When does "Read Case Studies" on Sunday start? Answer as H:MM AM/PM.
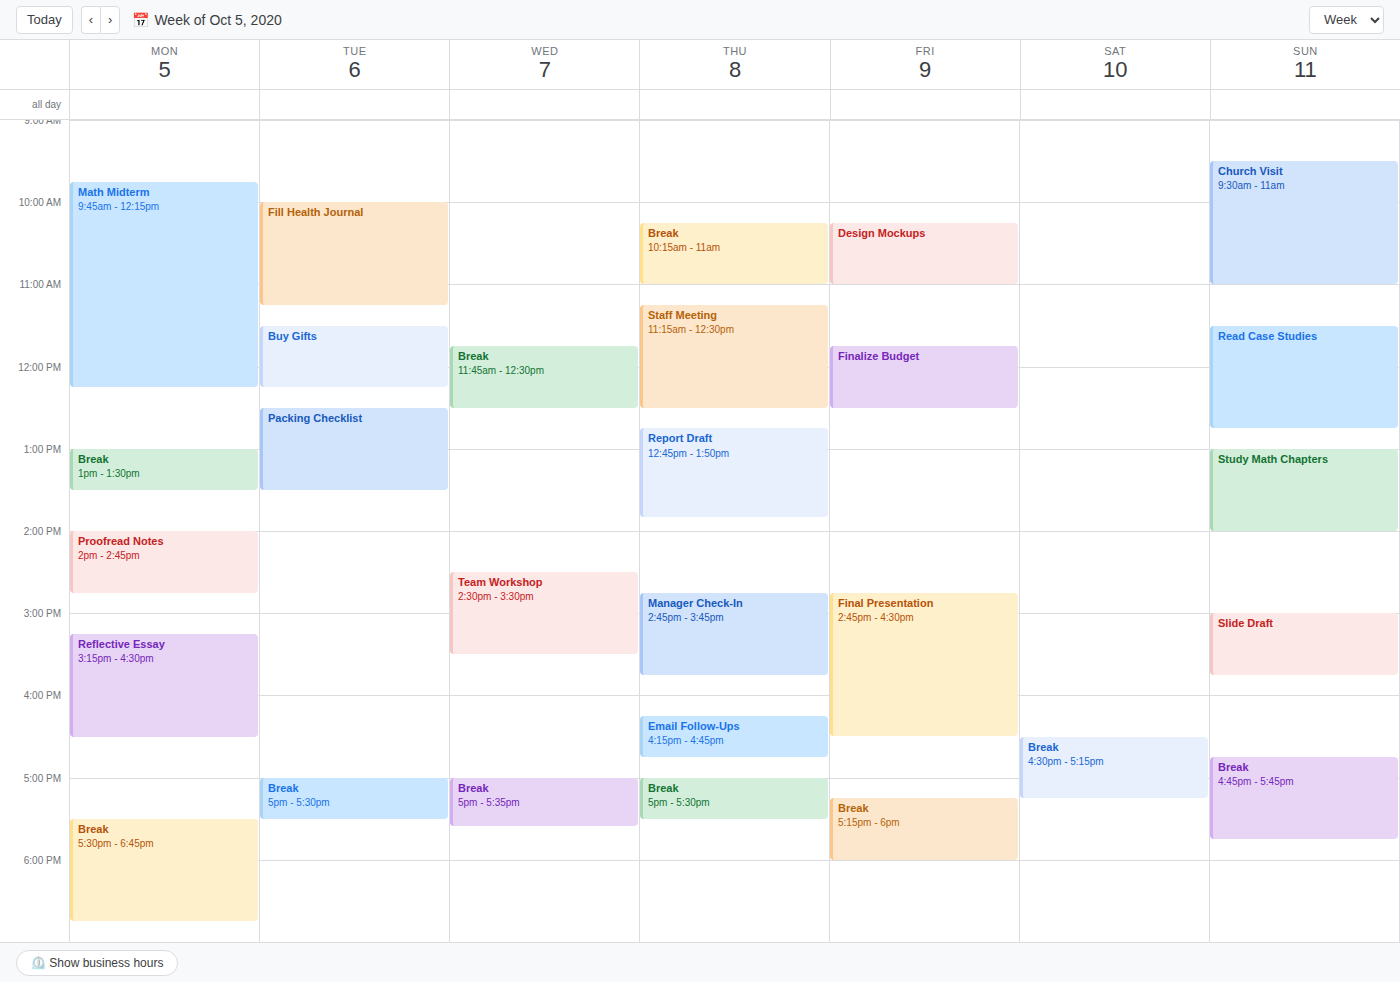
11:30 AM